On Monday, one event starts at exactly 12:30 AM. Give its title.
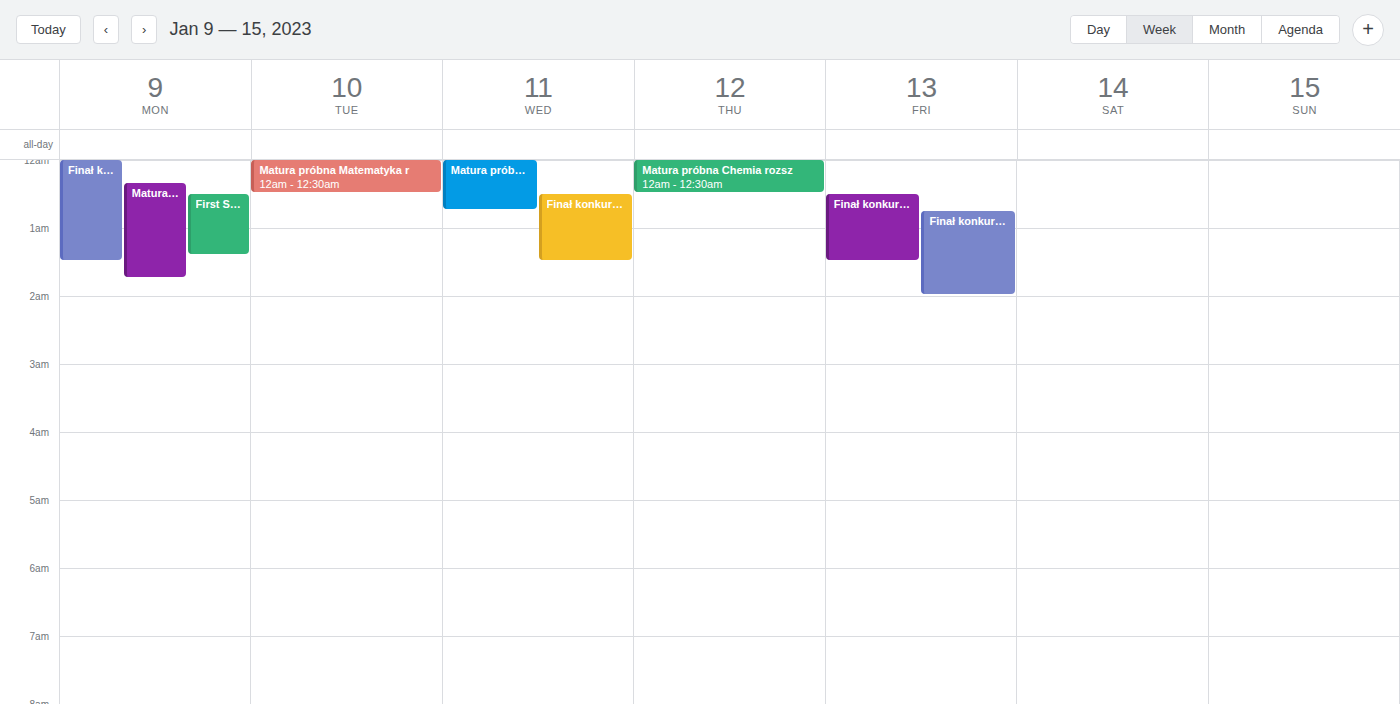
"First Step to Fields Medal"